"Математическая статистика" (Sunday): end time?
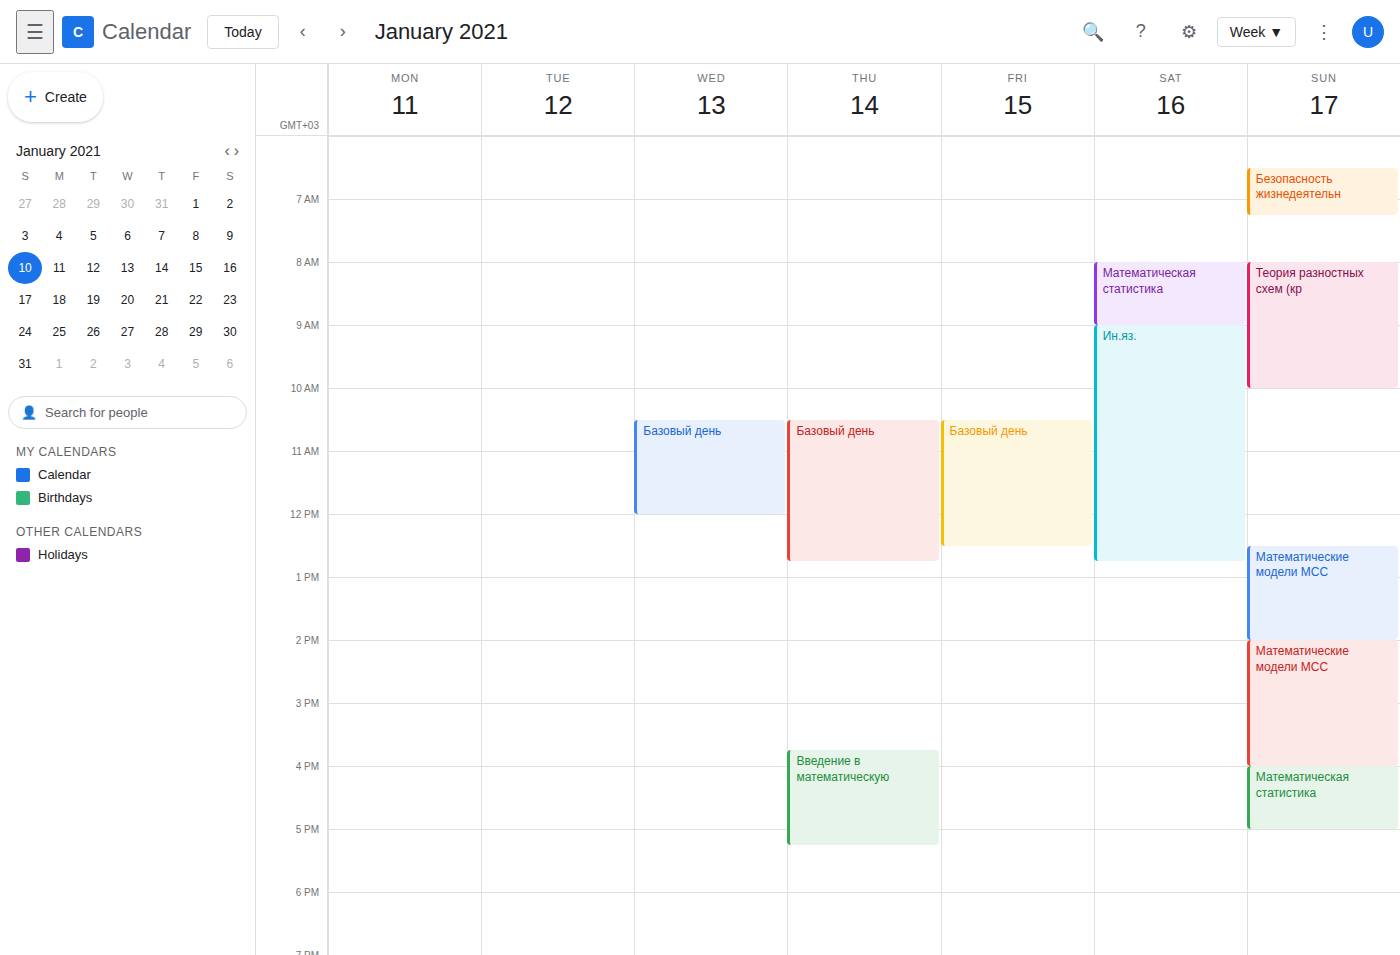
17:00